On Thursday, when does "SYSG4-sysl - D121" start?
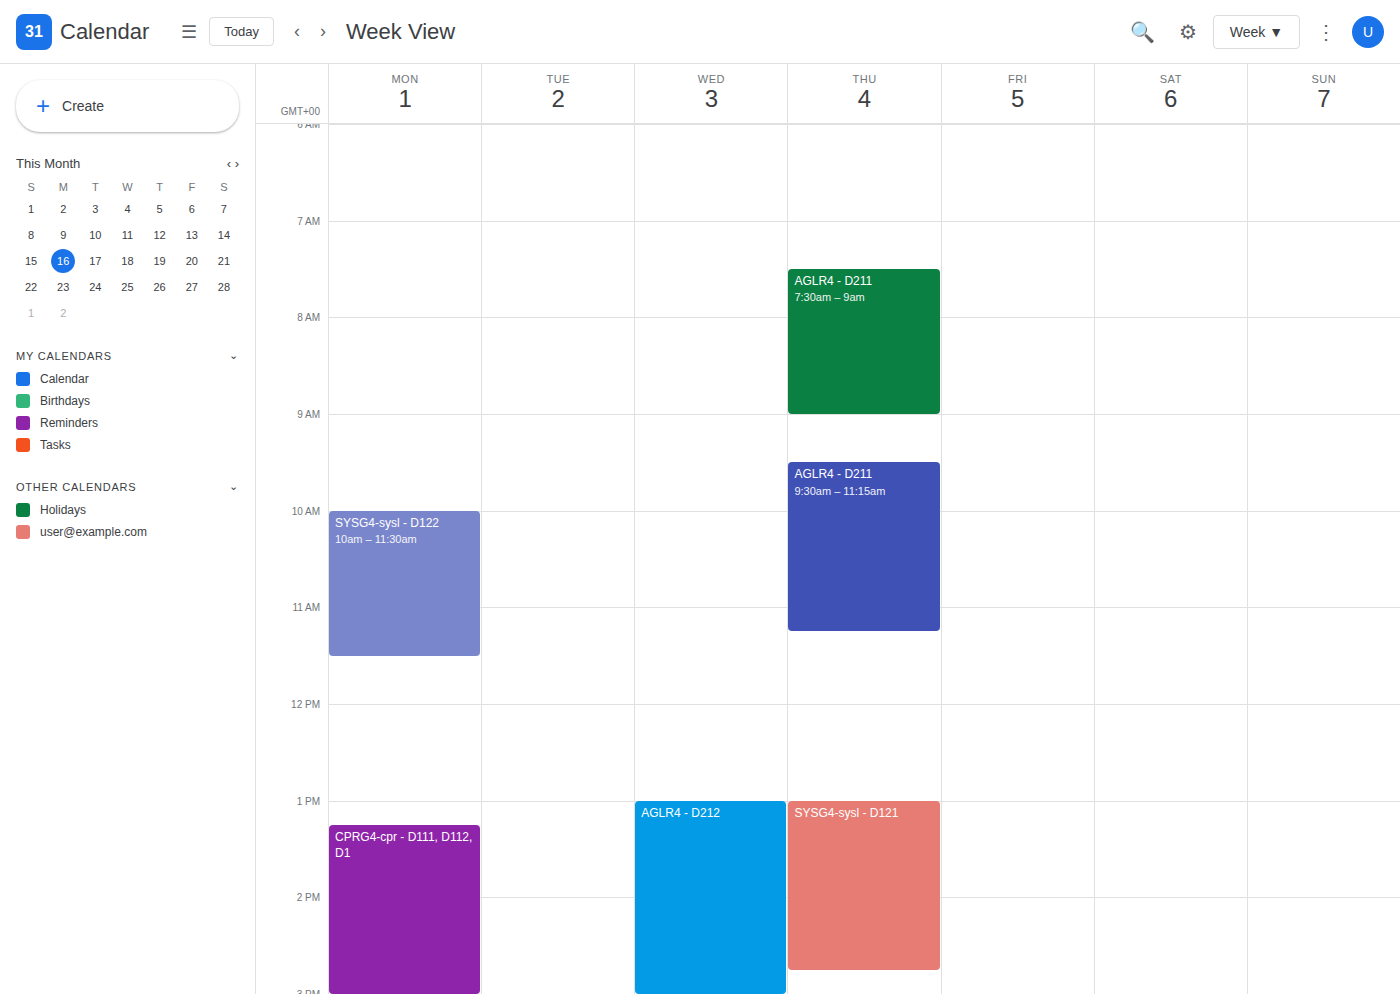
1:00 PM